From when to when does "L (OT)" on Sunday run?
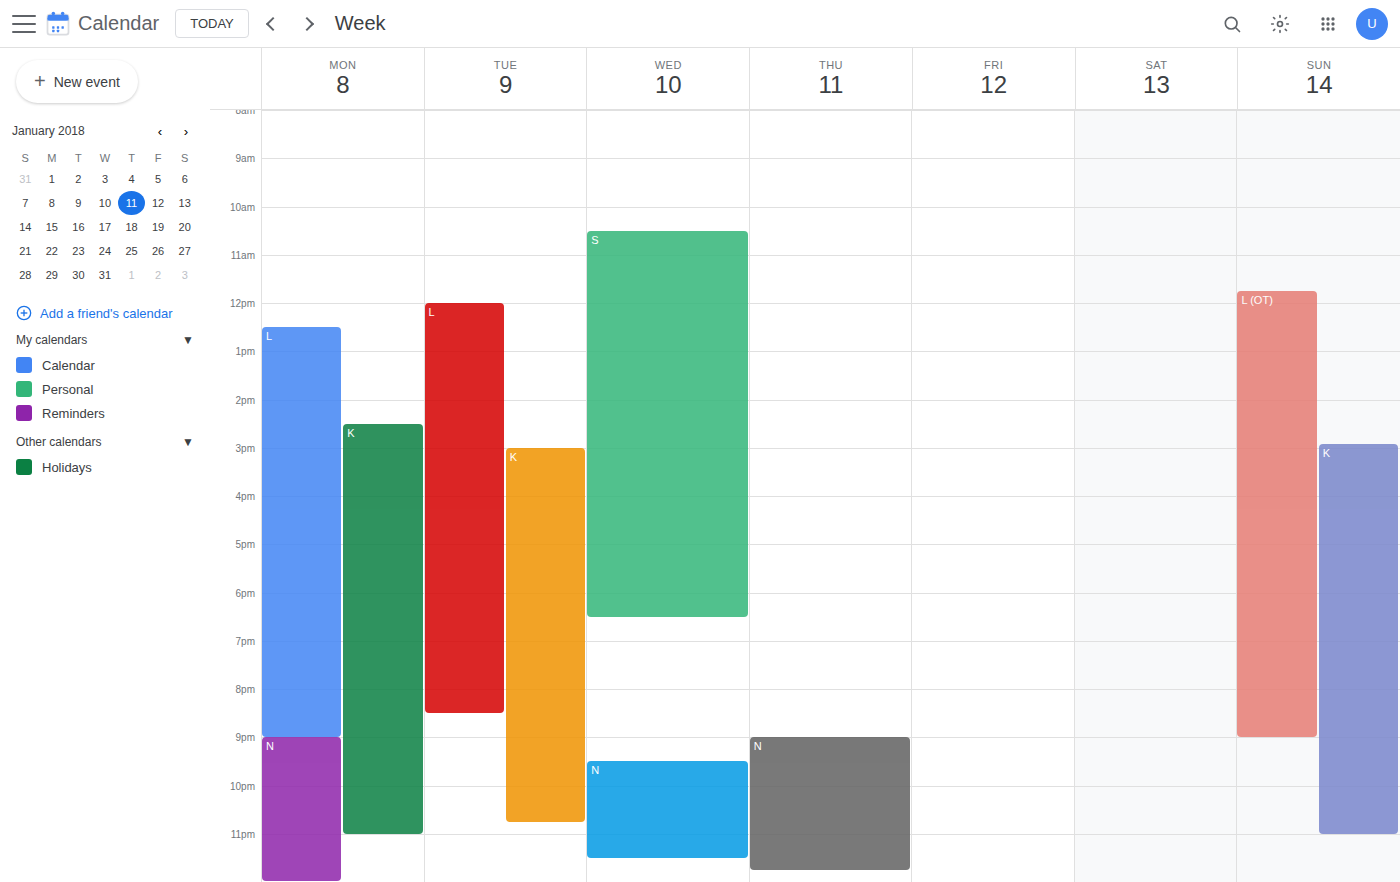
11:45 AM to 9:00 PM